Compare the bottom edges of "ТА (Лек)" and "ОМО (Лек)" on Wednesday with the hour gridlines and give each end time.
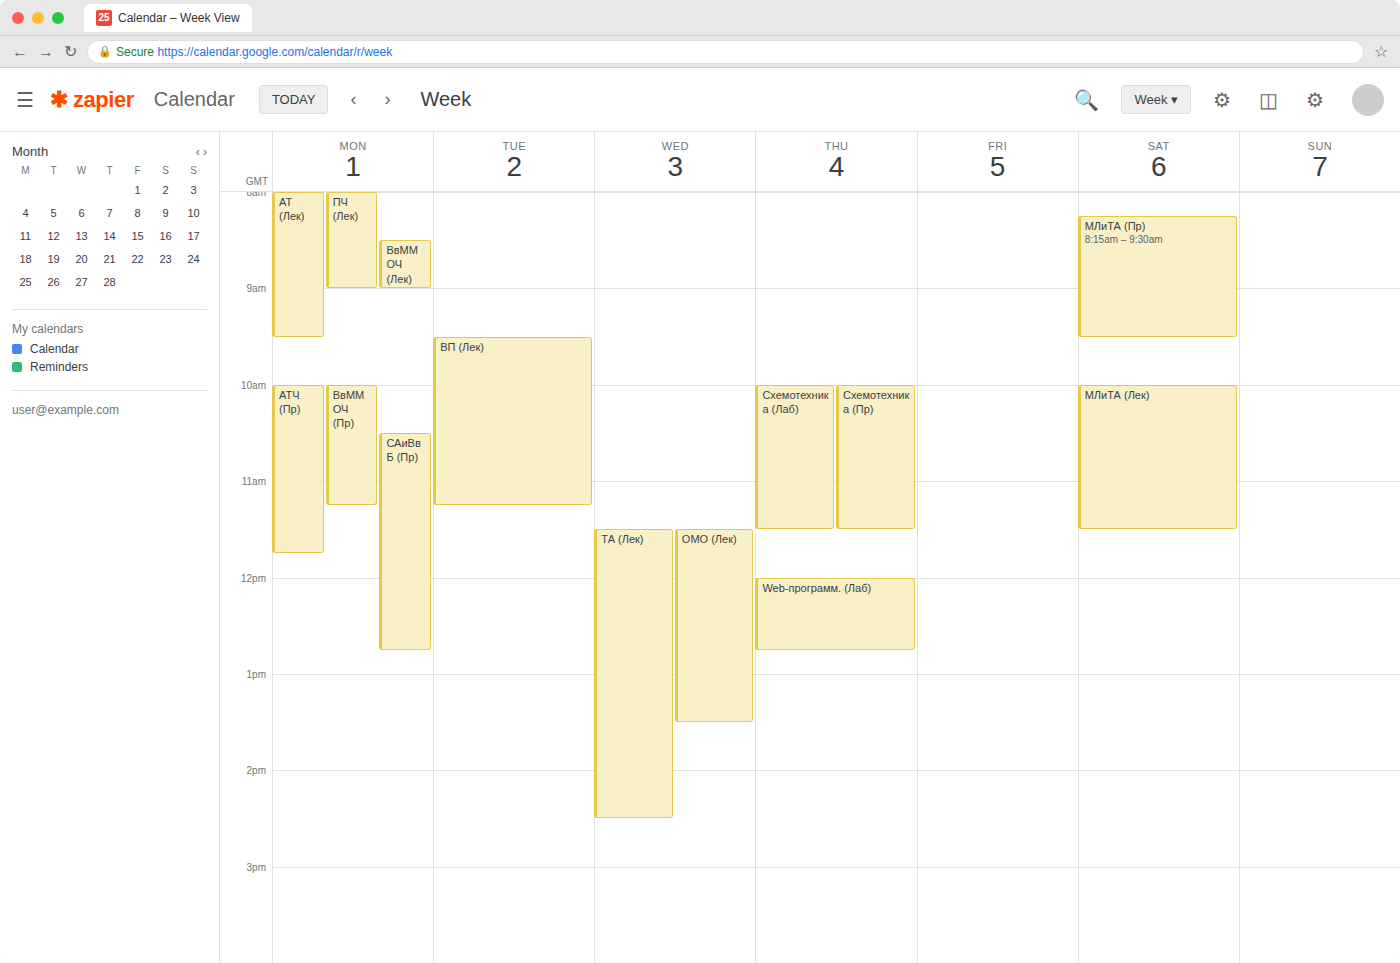
"ТА (Лек)": 2:30 PM, halfway between the 2 PM and 3 PM lines. "ОМО (Лек)": 1:30 PM, halfway between the 1 PM and 2 PM lines.